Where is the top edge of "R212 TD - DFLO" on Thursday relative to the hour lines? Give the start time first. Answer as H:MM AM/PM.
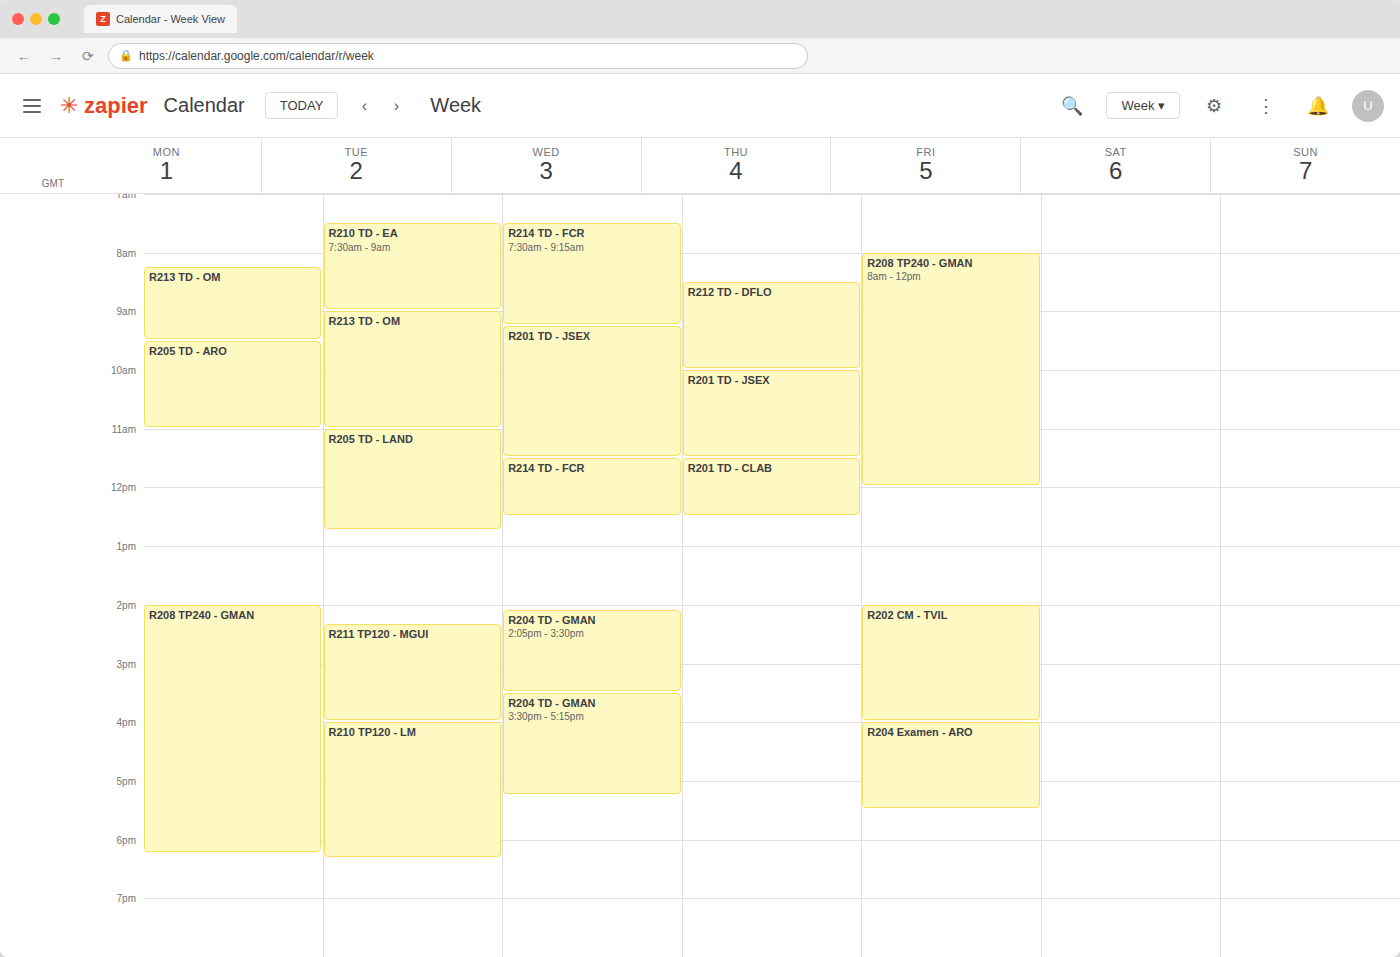
8:30 AM -- halfway between the 8 AM and 9 AM lines.